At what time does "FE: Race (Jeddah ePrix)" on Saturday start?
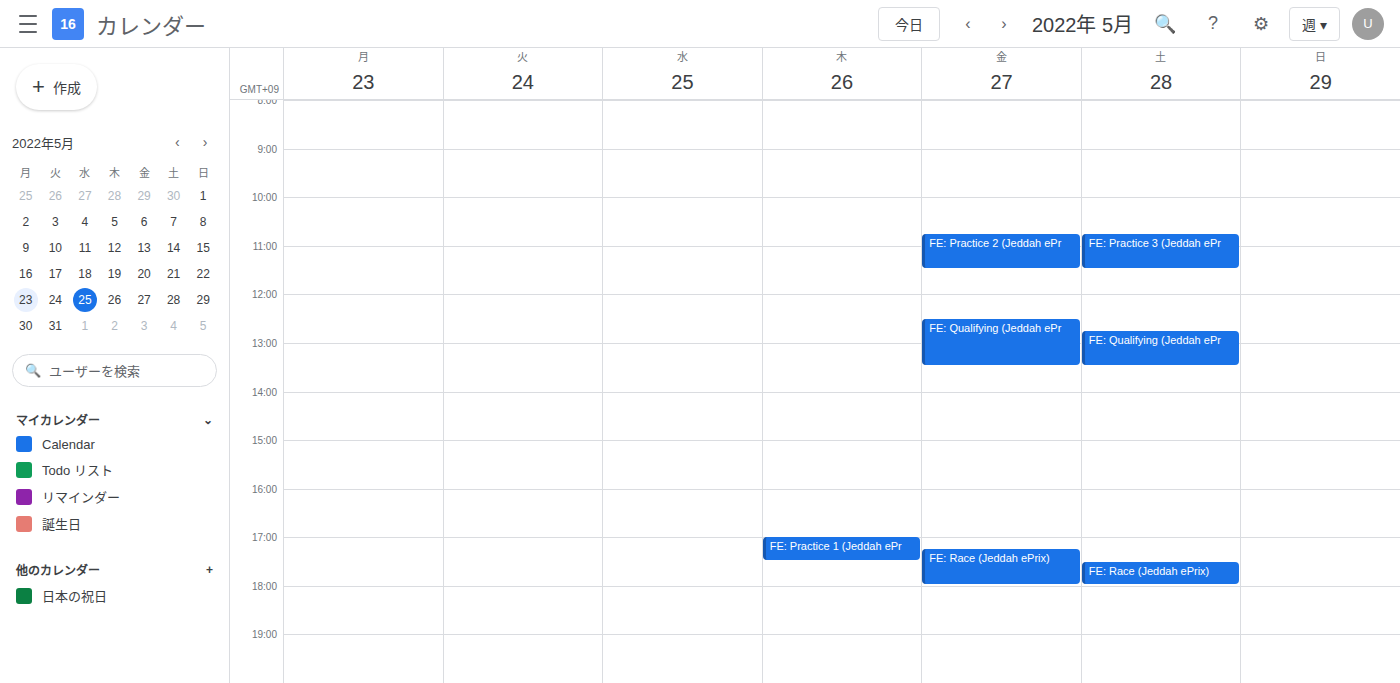
5:30 PM